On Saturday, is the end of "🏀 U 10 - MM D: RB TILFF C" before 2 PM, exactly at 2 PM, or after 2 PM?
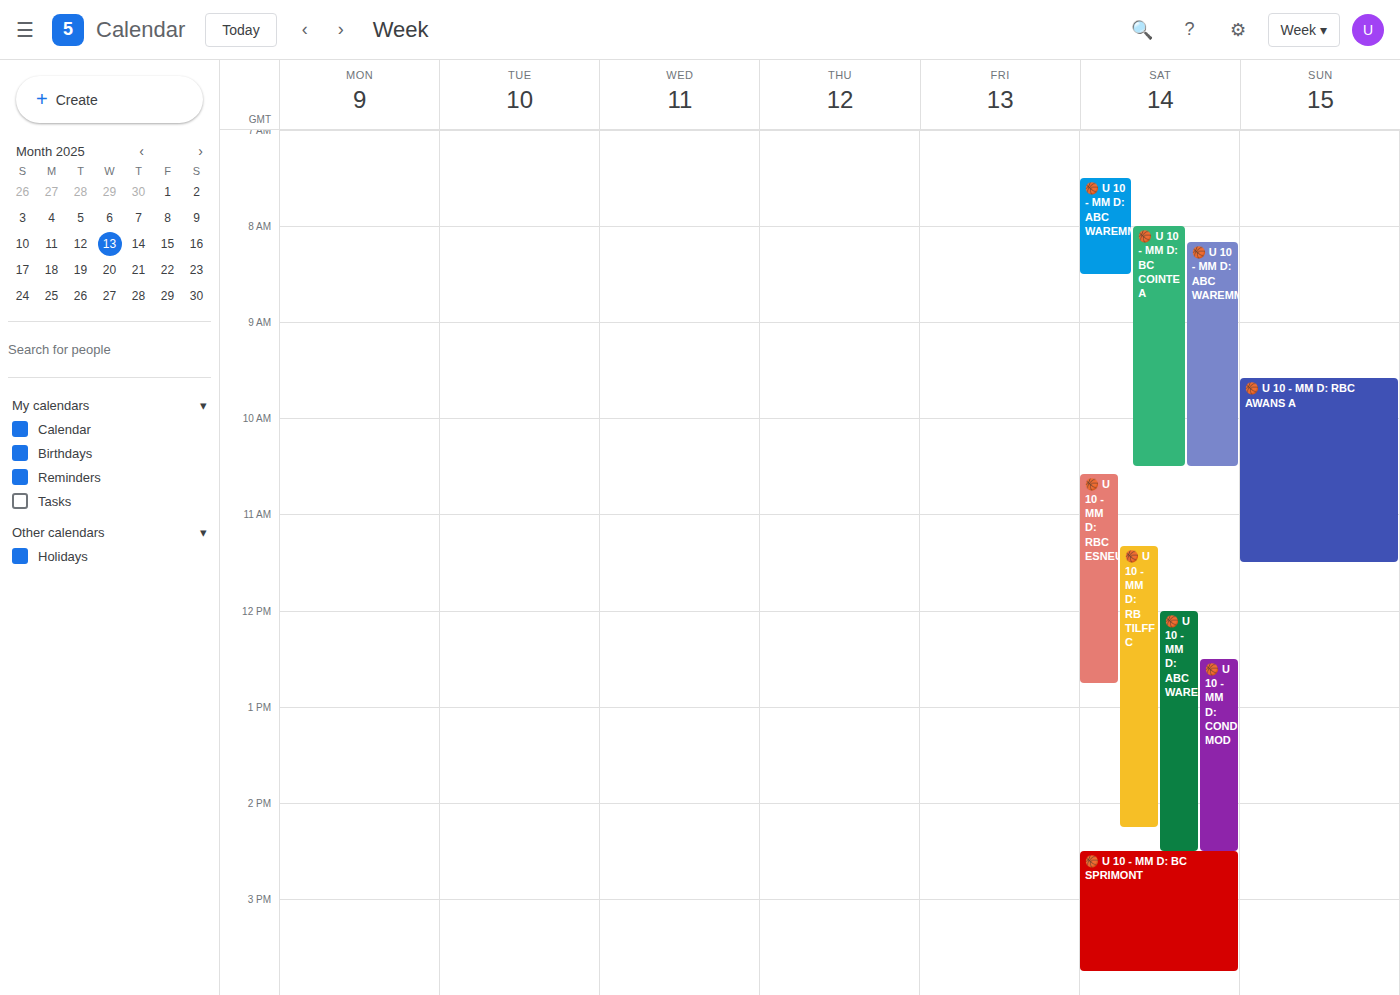
2:15 PM -- after 2 PM, 15 minutes below the 2 PM line.